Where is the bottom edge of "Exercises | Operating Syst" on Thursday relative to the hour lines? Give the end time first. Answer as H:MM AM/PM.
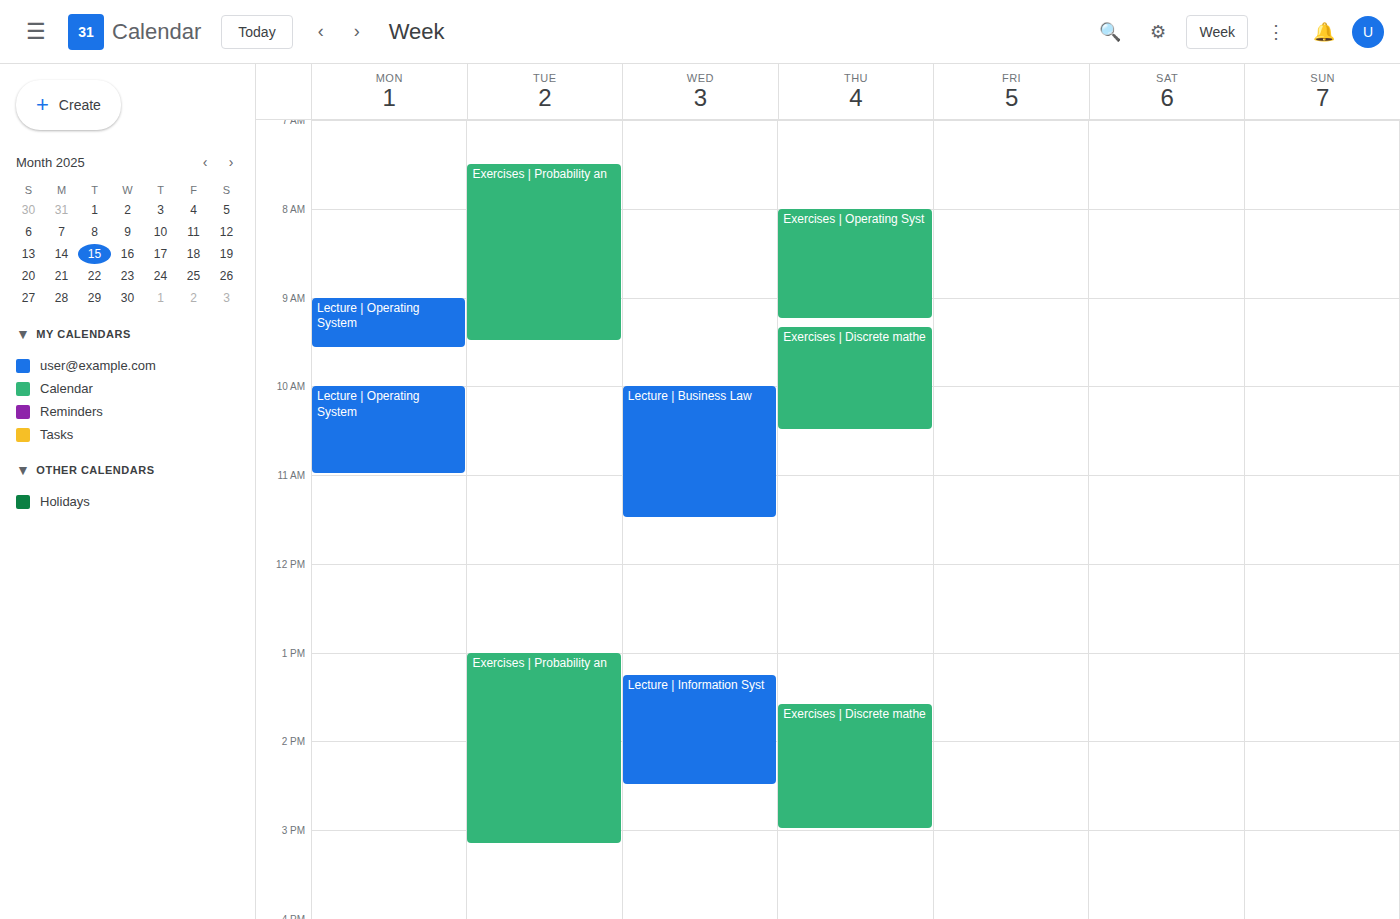
9:15 AM -- neither: a quarter of the way from the 9 AM line to the 10 AM line.